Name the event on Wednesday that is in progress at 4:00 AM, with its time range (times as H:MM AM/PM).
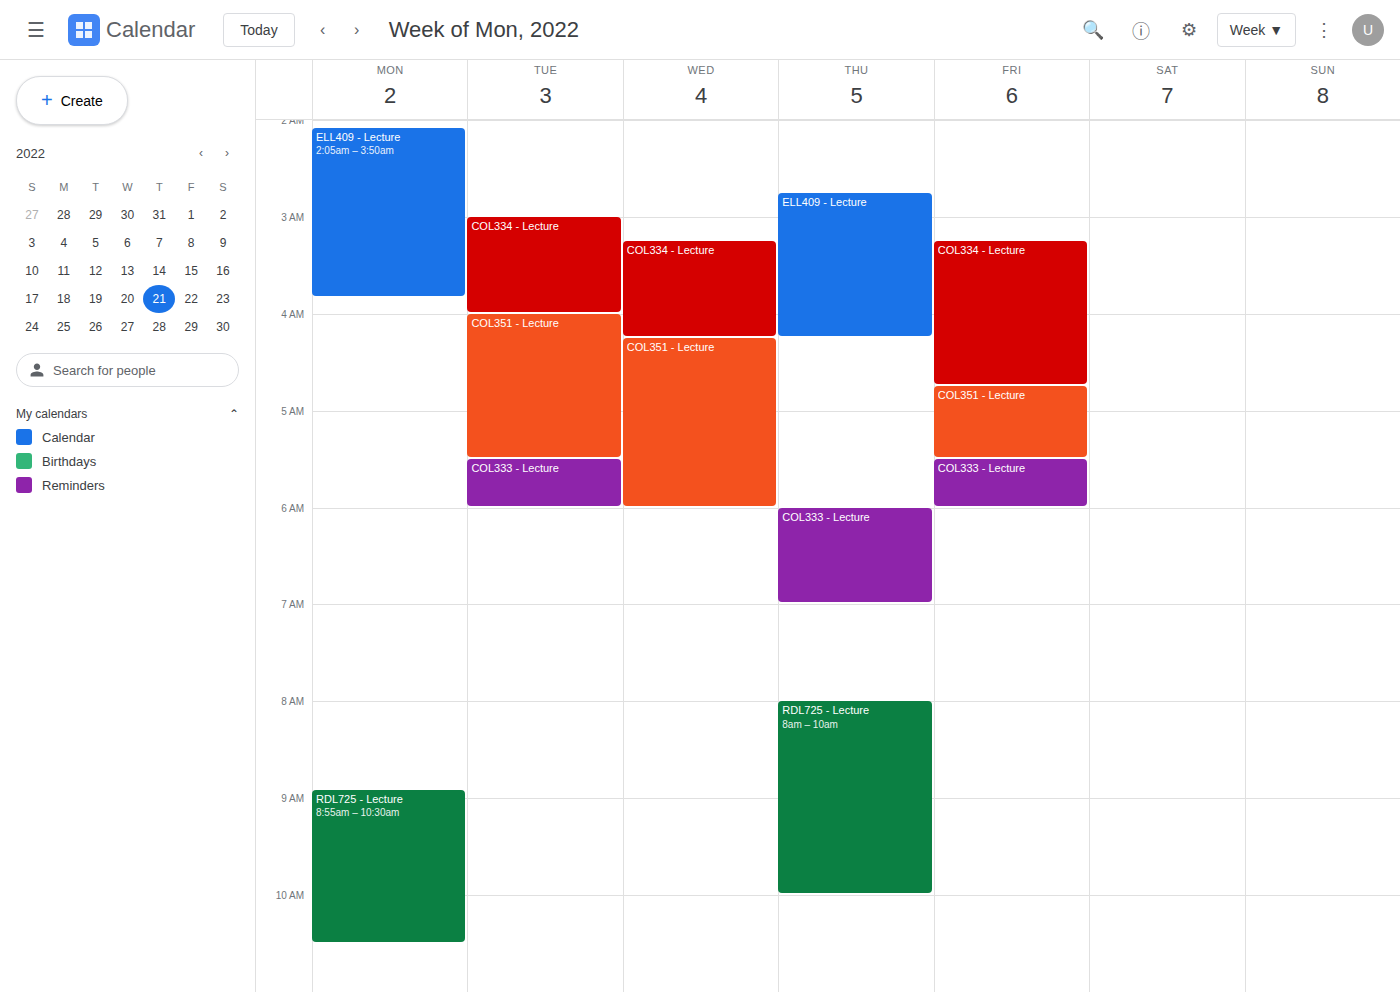
"COL334 - Lecture", 3:15 AM to 4:15 AM